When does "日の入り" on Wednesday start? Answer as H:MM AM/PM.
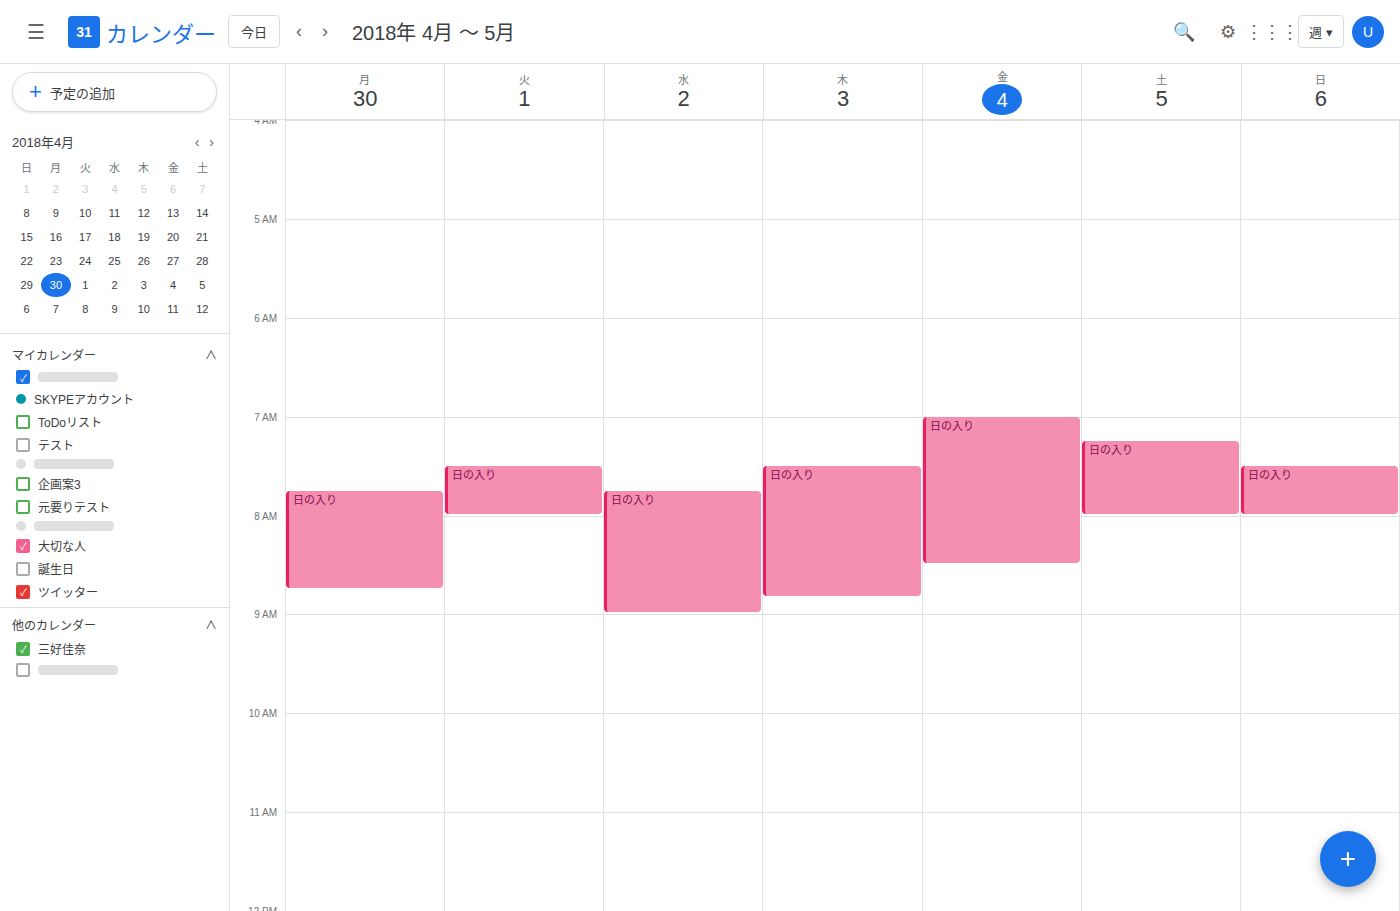
7:45 AM